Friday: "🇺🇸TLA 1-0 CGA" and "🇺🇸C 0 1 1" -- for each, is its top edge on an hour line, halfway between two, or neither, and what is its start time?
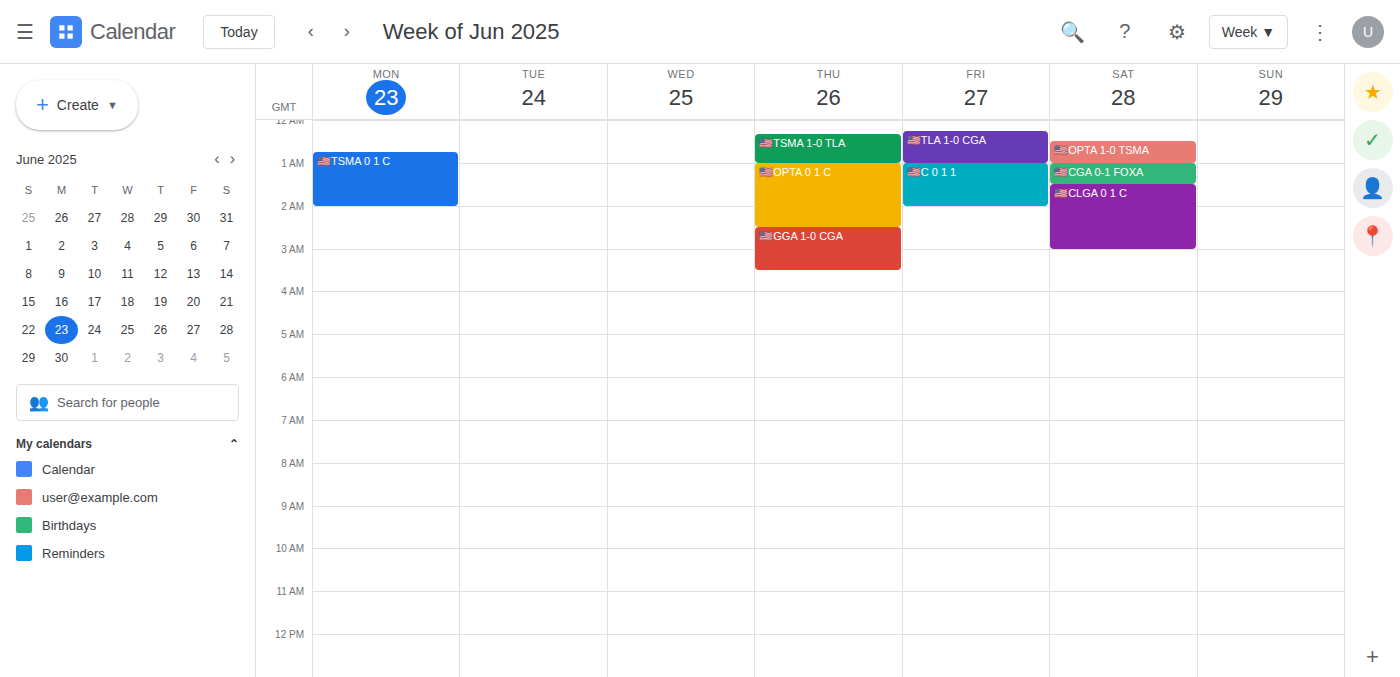
"🇺🇸TLA 1-0 CGA": 12:15 AM, neither: a quarter of the way from the 12 AM line to the 1 AM line. "🇺🇸C 0 1 1": 1:00 AM, exactly on the 1 AM line.